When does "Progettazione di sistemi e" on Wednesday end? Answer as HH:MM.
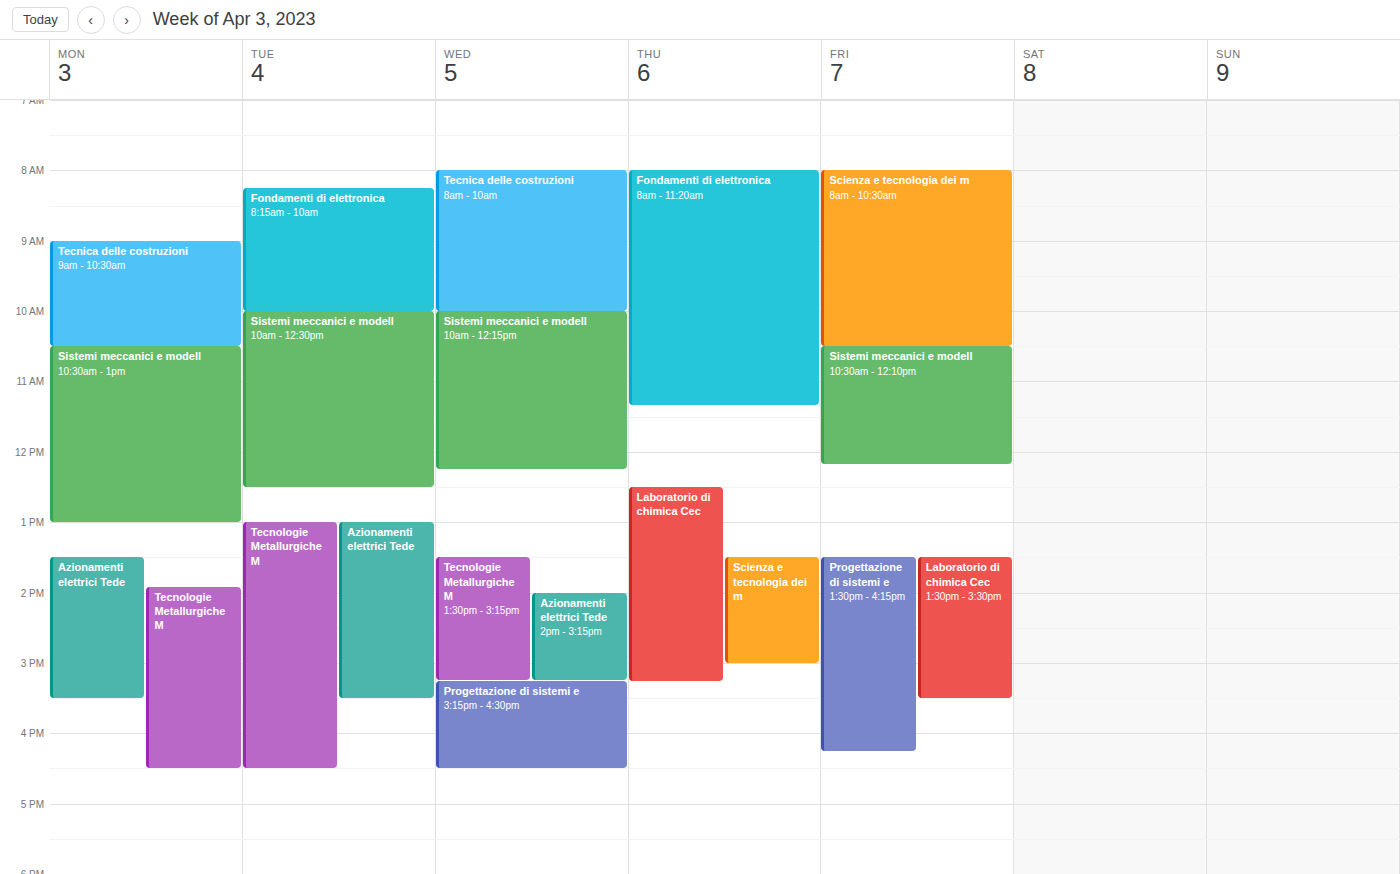
16:30